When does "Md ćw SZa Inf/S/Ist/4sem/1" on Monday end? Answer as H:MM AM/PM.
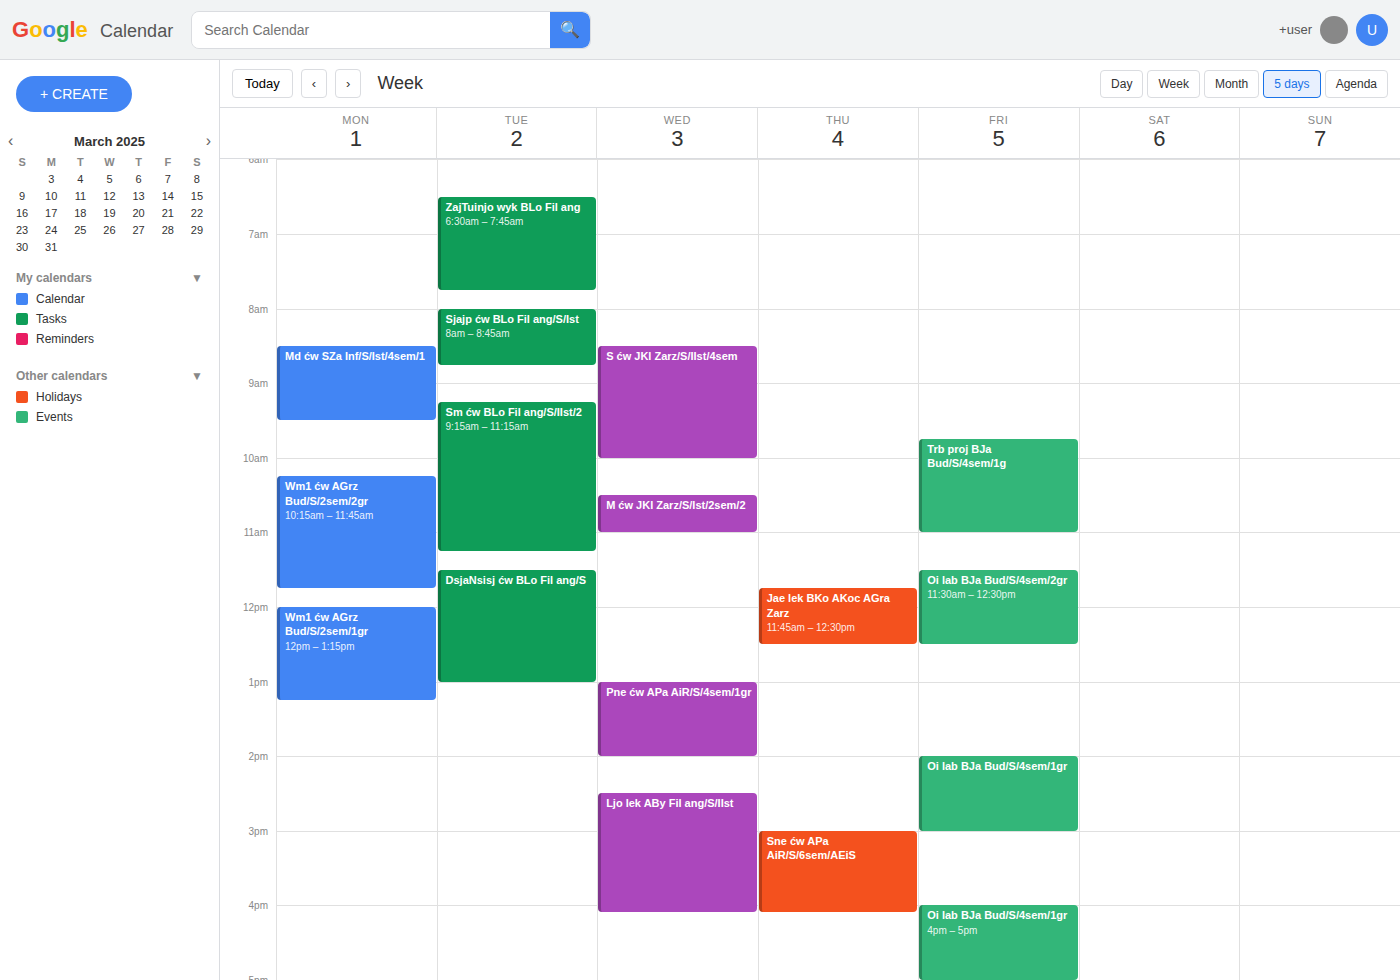
9:30 AM